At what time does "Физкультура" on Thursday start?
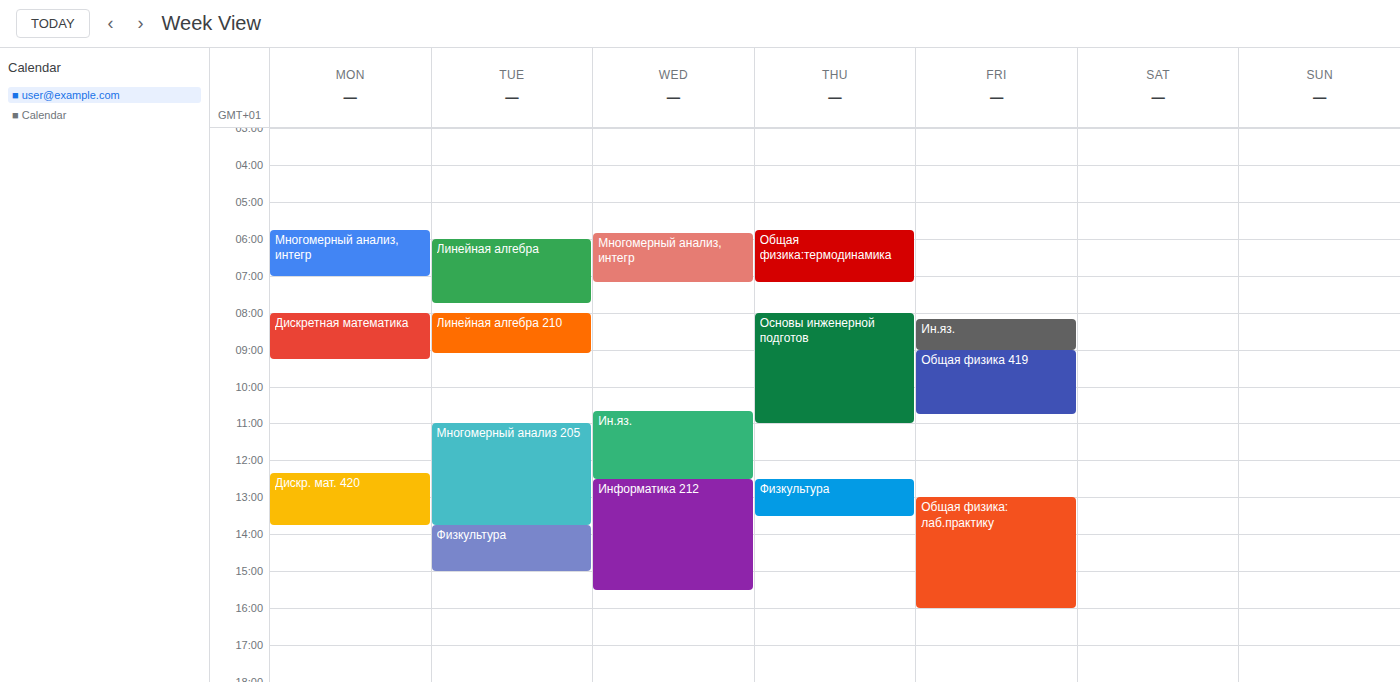
12:30 PM